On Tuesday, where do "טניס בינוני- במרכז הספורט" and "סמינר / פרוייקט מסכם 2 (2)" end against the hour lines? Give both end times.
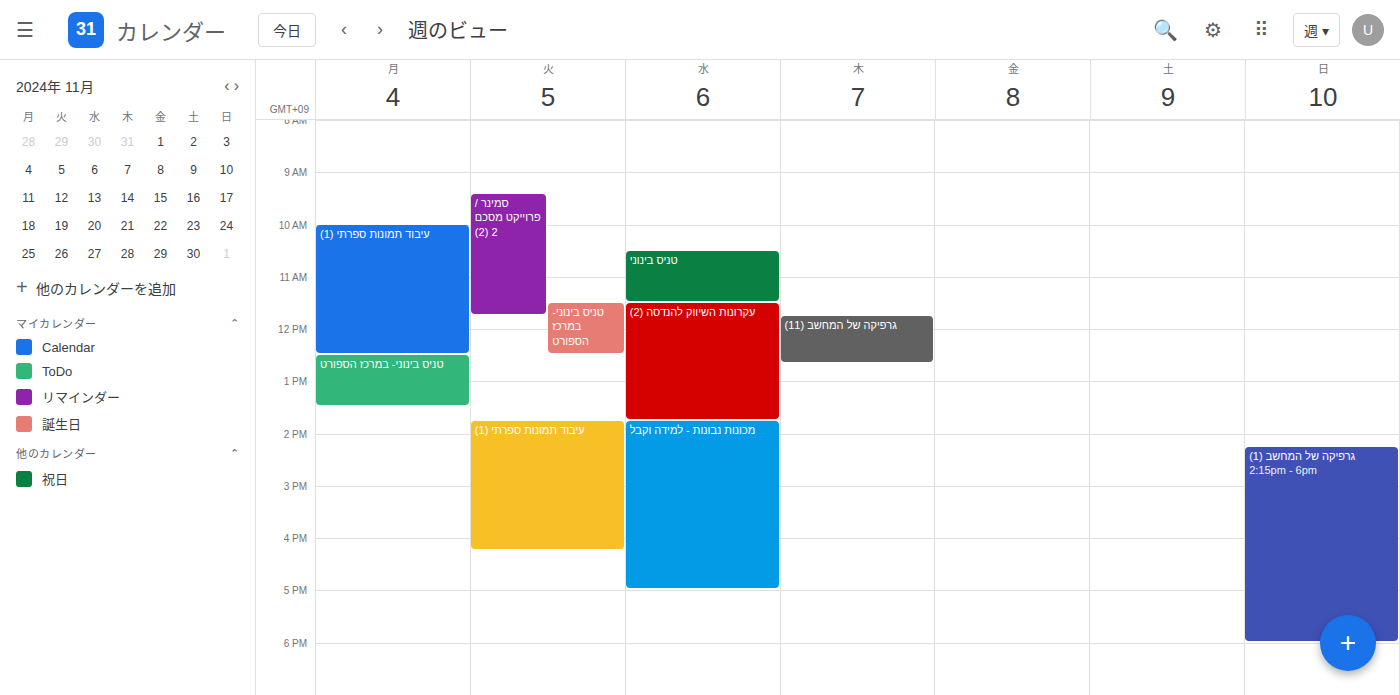
"טניס בינוני- במרכז הספורט": 12:30, halfway between the 12:00 and 13:00 lines. "סמינר / פרוייקט מסכם 2 (2)": 11:45, neither: three quarters of the way from the 11:00 line to the 12:00 line.